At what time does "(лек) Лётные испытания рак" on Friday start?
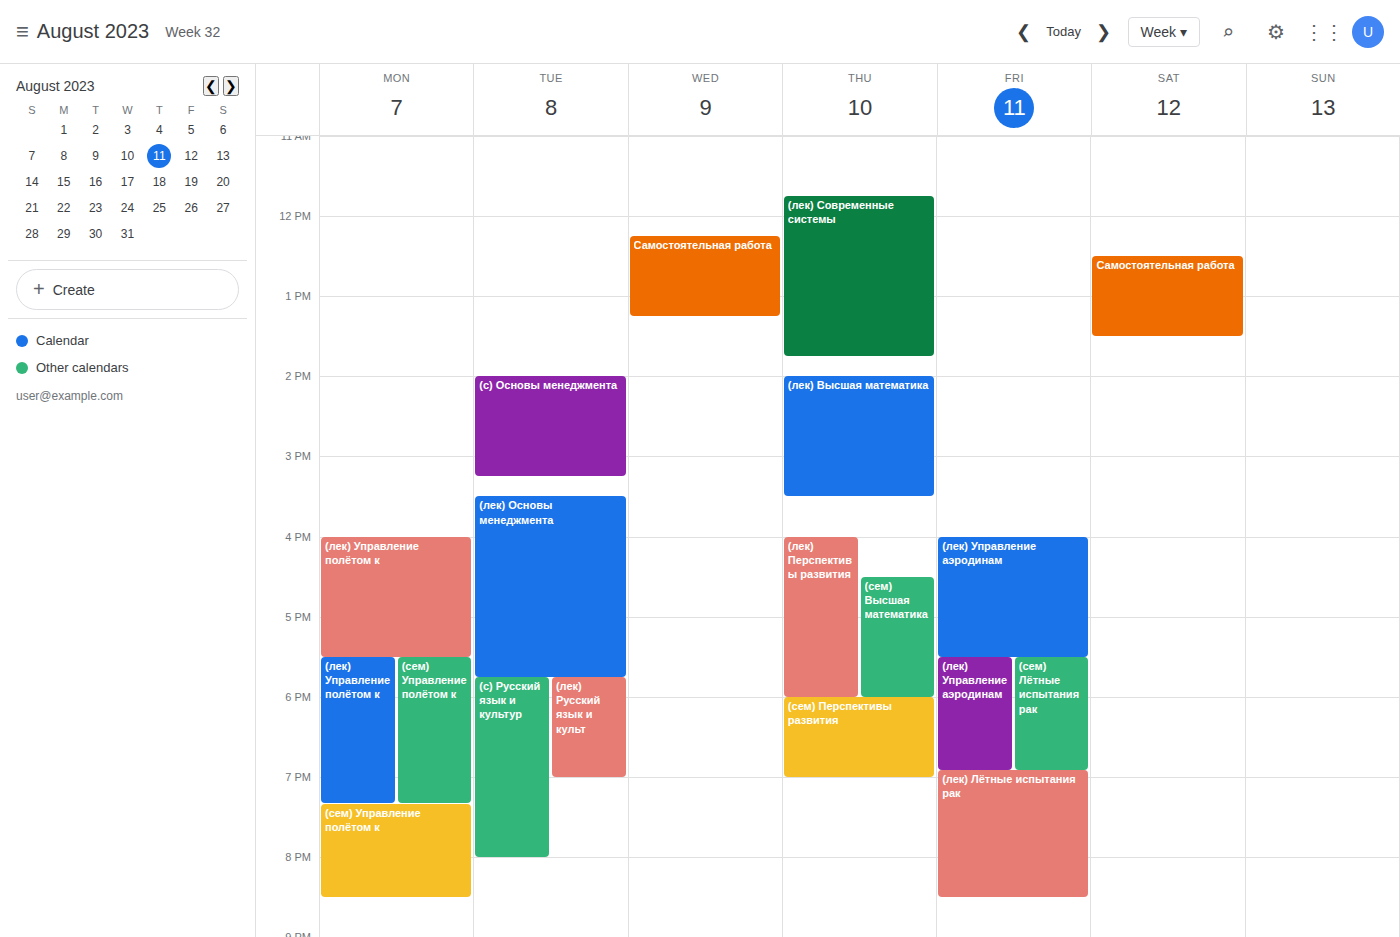
6:55 PM